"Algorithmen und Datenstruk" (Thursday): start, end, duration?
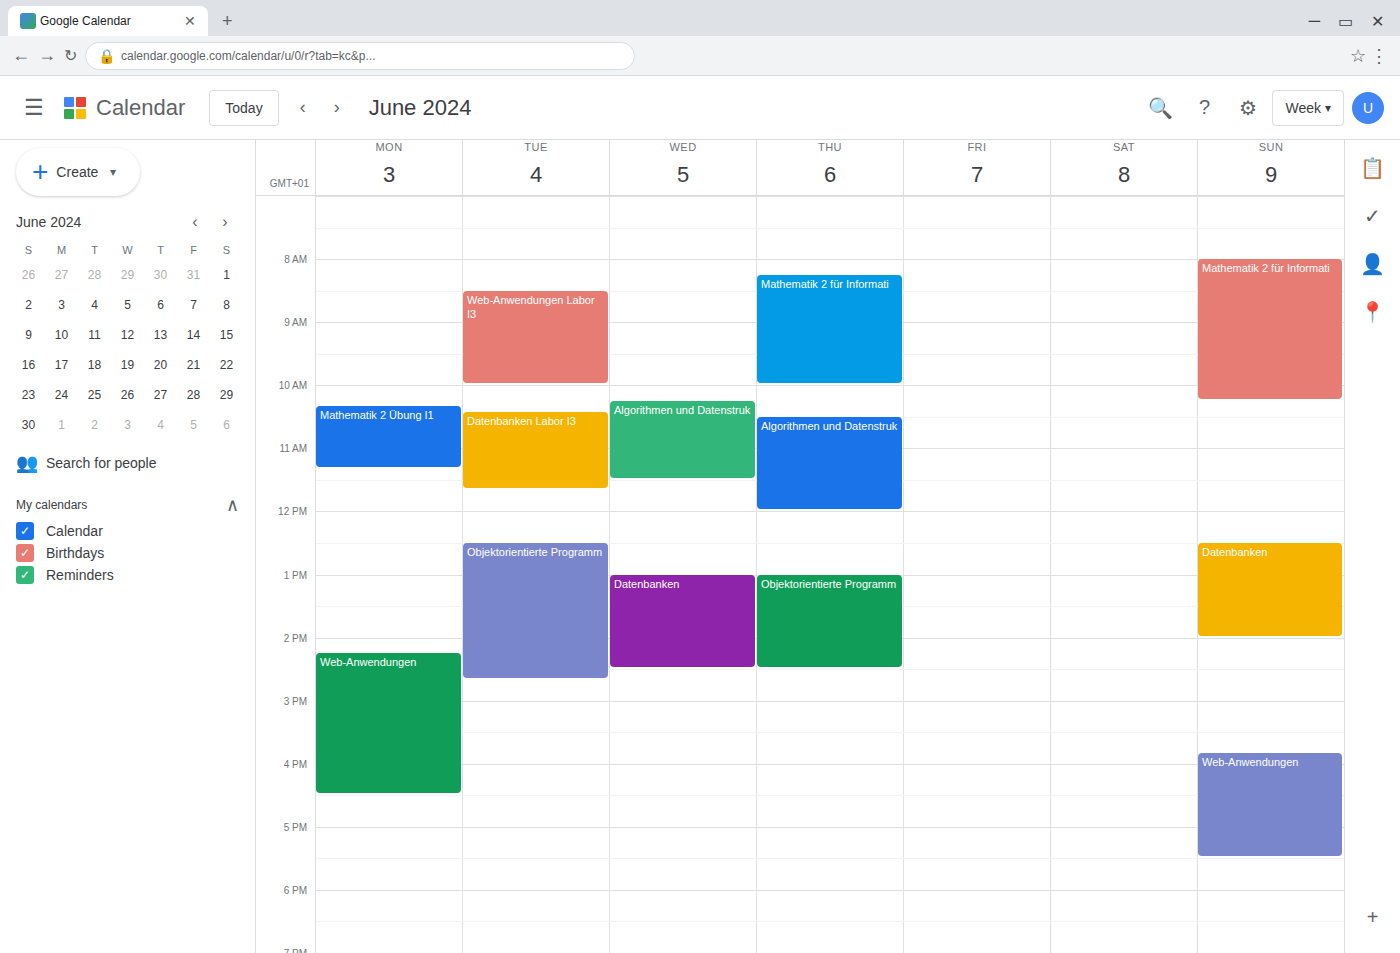
10:30 AM to 12:00 PM, 1 hour 30 minutes